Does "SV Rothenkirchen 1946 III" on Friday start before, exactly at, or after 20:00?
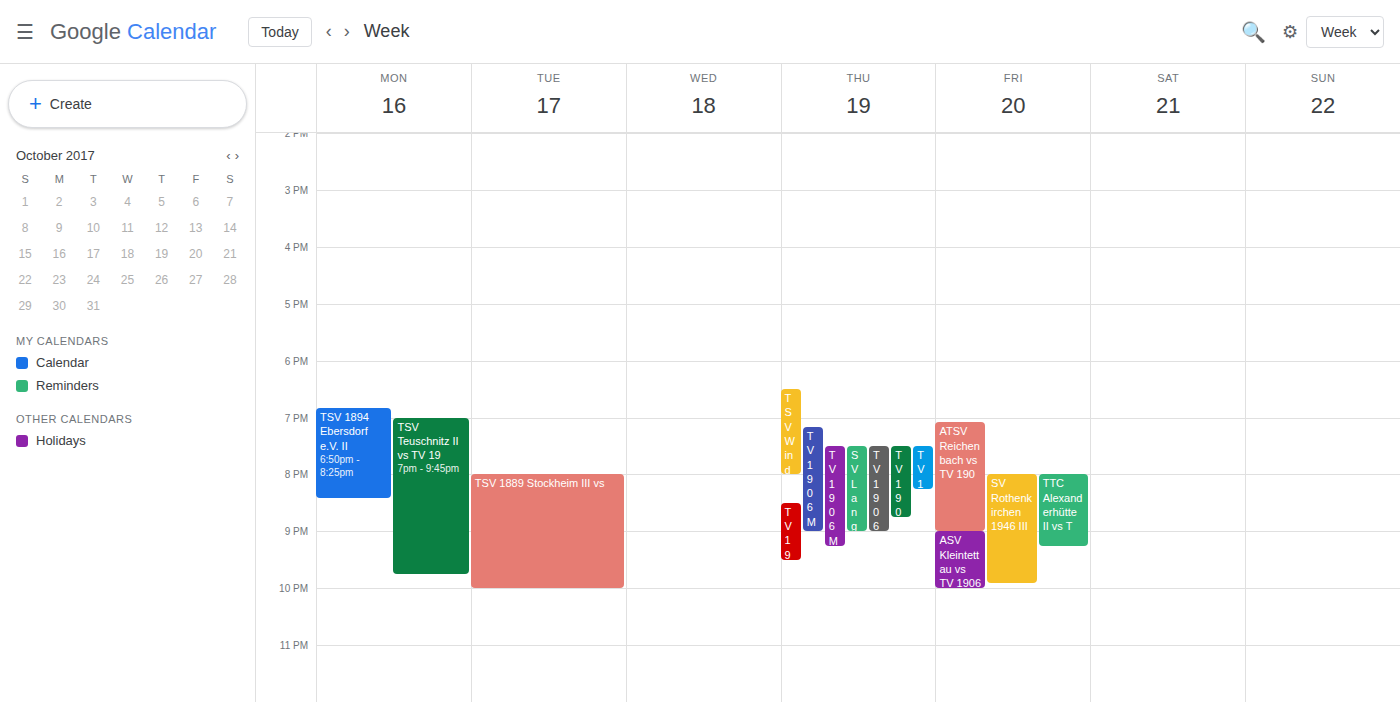
20:00 -- exactly at 20:00, on the 20:00 line.